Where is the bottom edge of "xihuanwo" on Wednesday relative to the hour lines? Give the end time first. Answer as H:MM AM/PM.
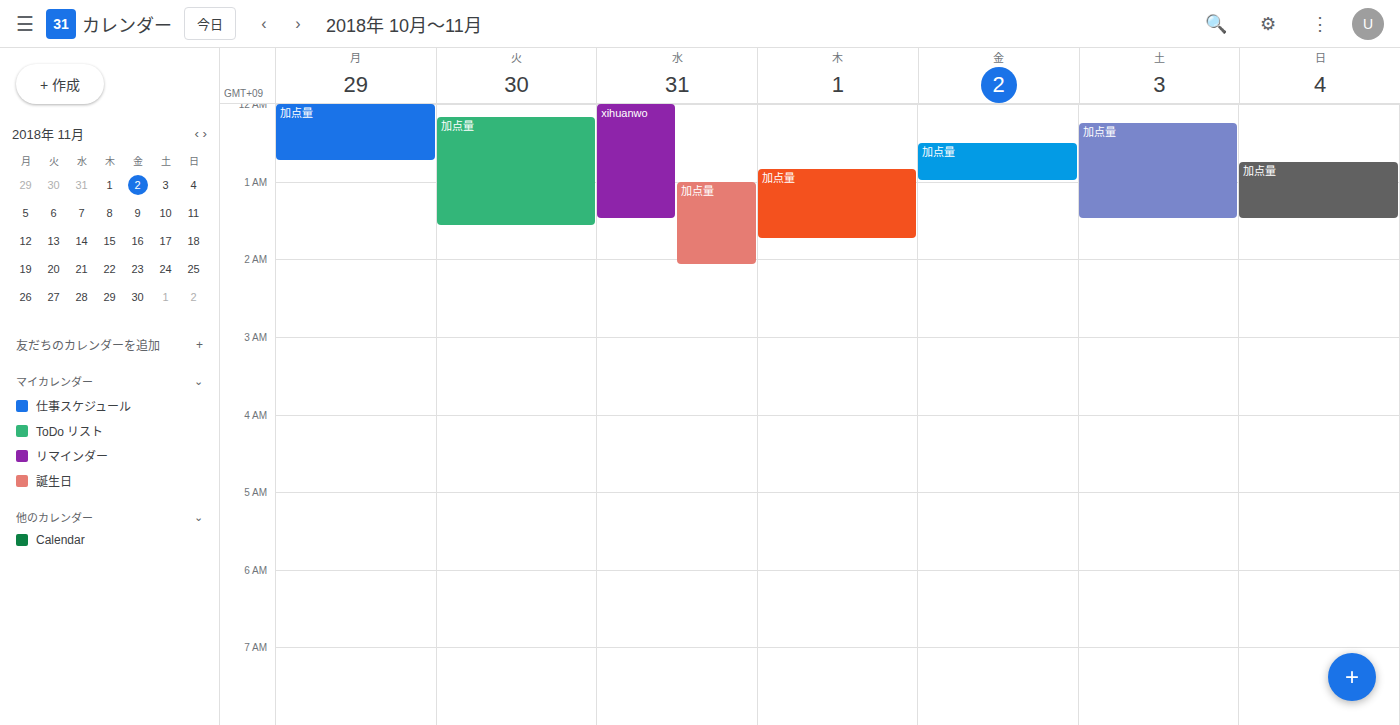
1:30 AM -- halfway between the 1 AM and 2 AM lines.